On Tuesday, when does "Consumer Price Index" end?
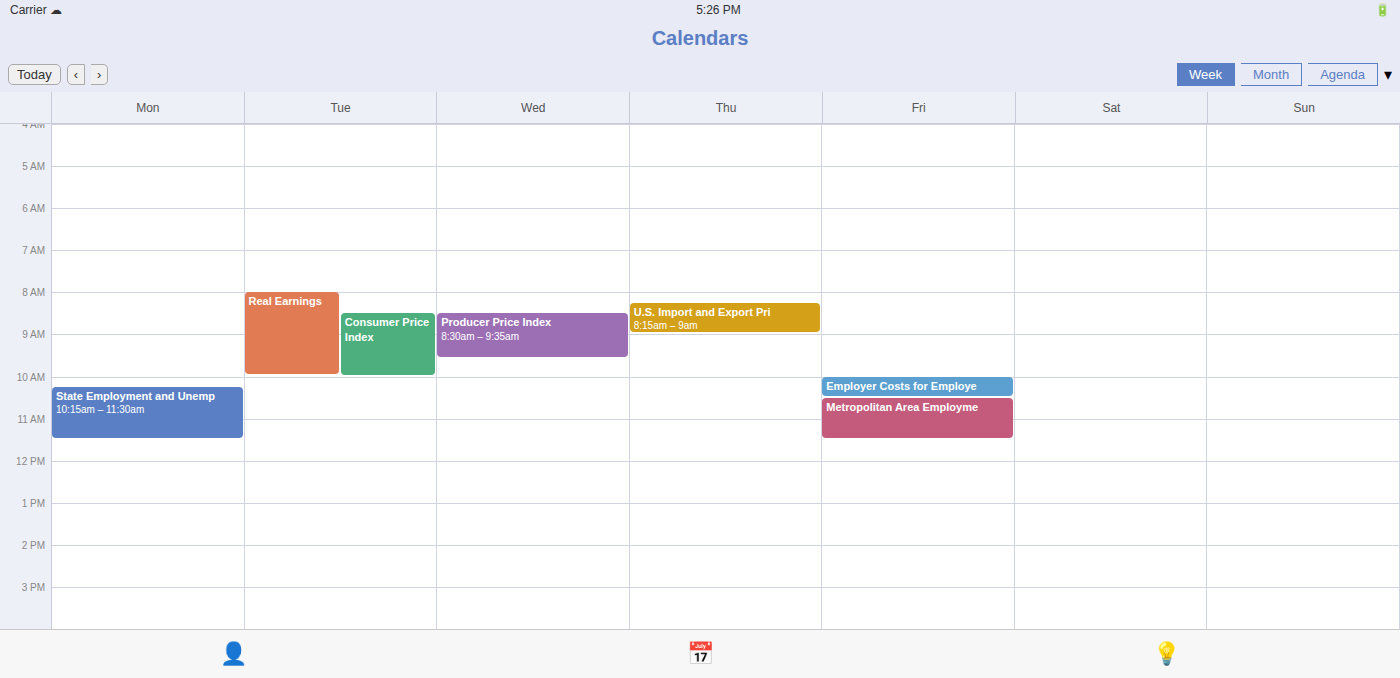
10:00 AM